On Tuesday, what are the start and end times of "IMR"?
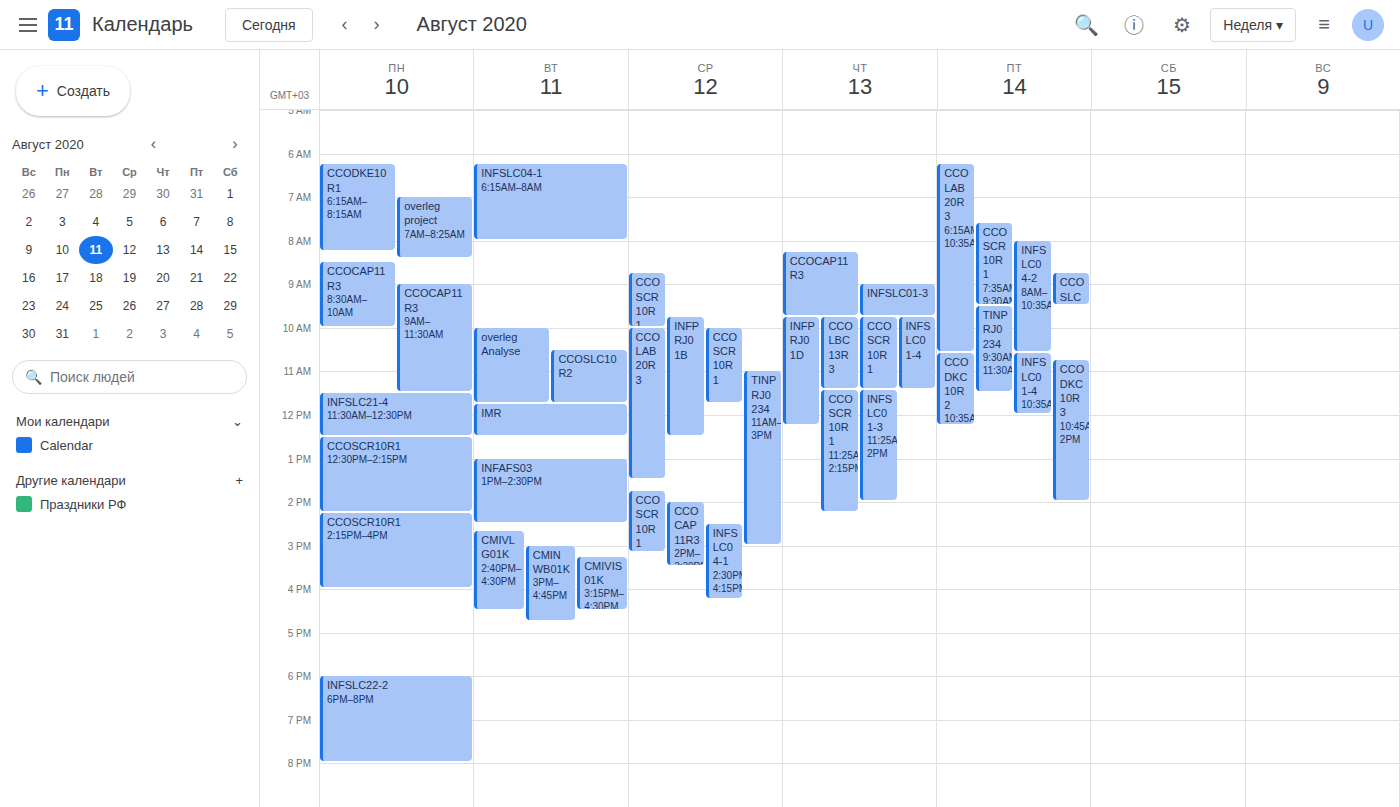
11:45 AM to 12:30 PM